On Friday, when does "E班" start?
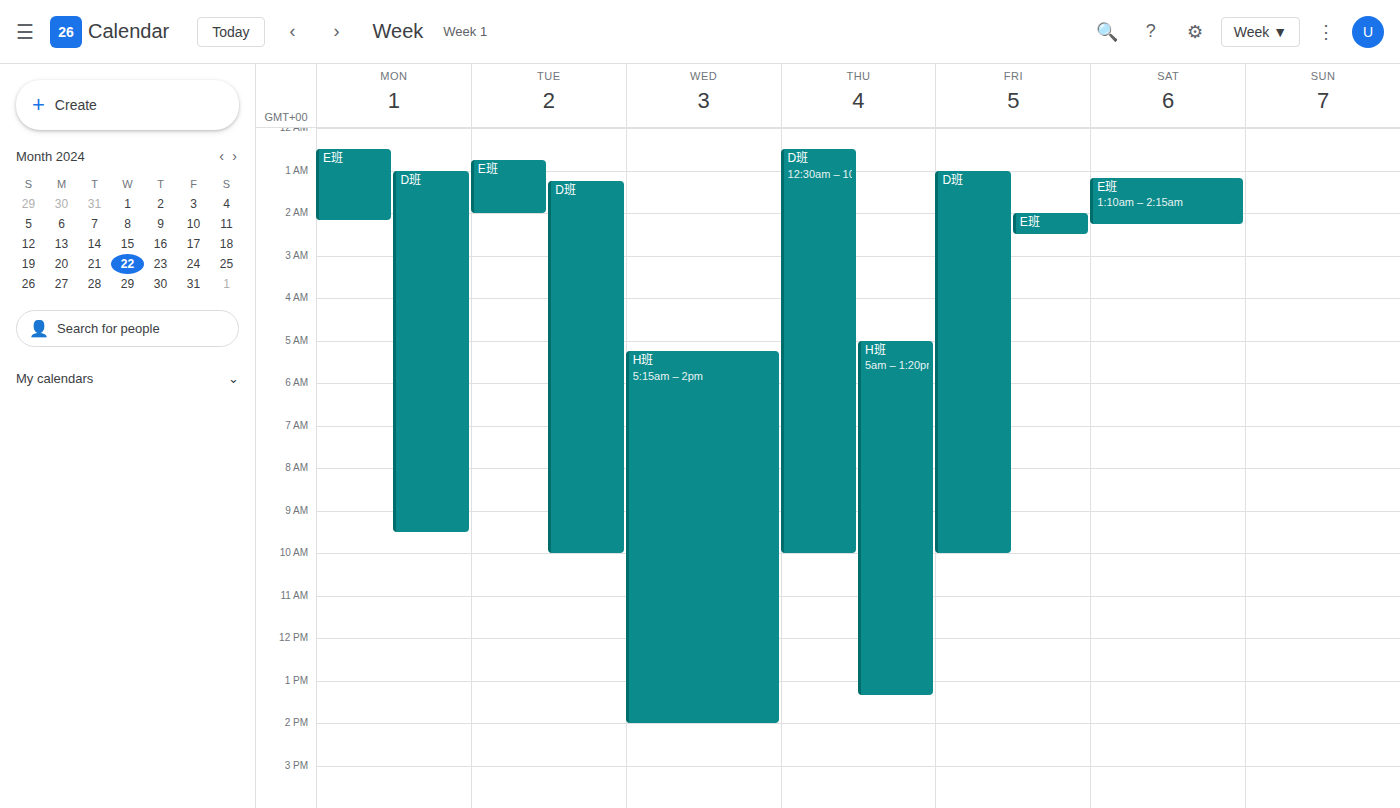
2:00 AM